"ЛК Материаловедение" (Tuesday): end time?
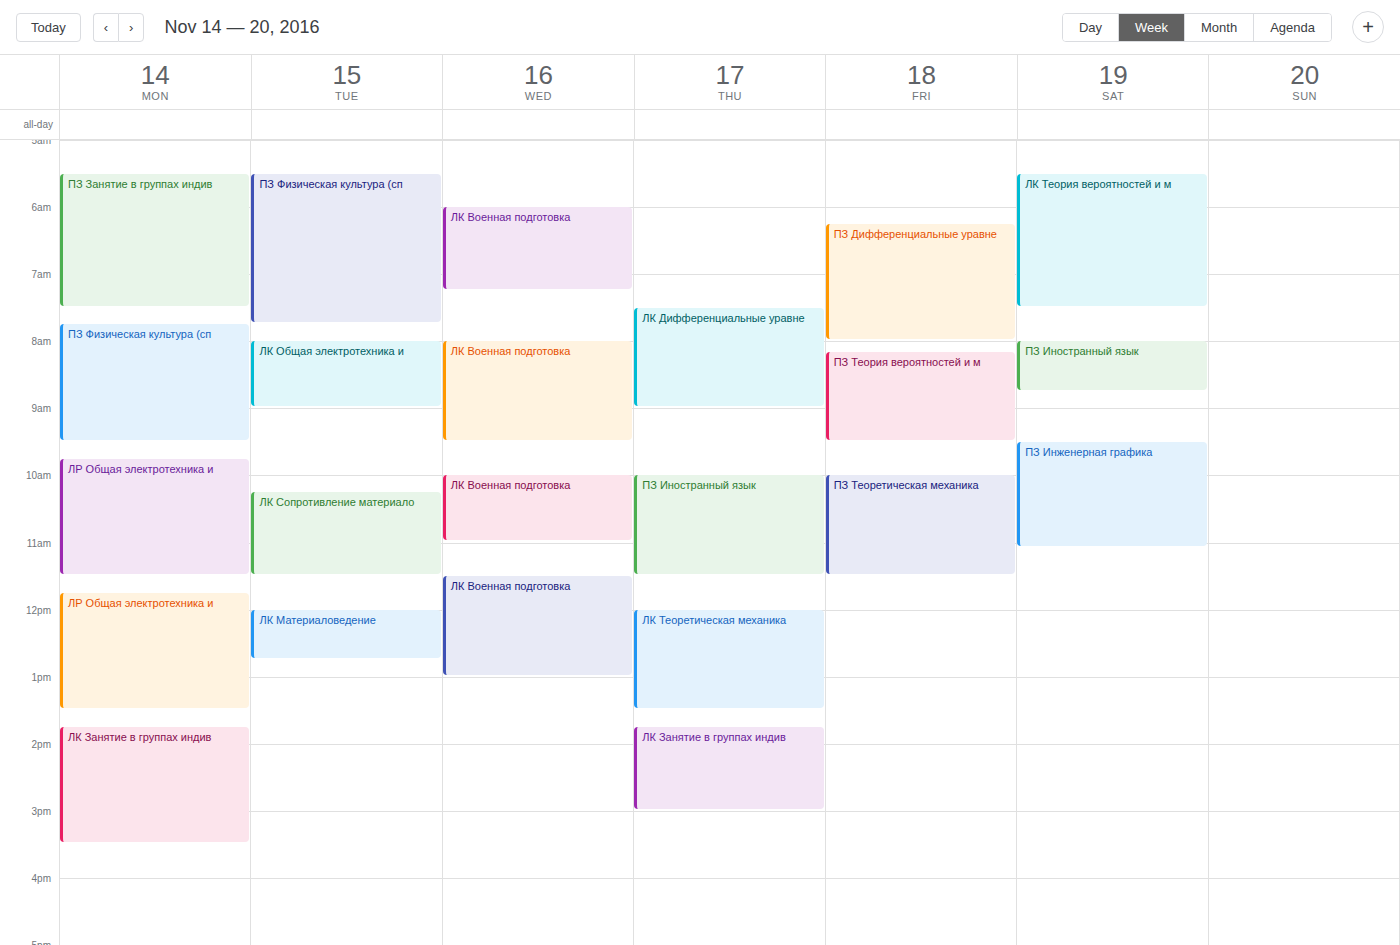
12:45 PM